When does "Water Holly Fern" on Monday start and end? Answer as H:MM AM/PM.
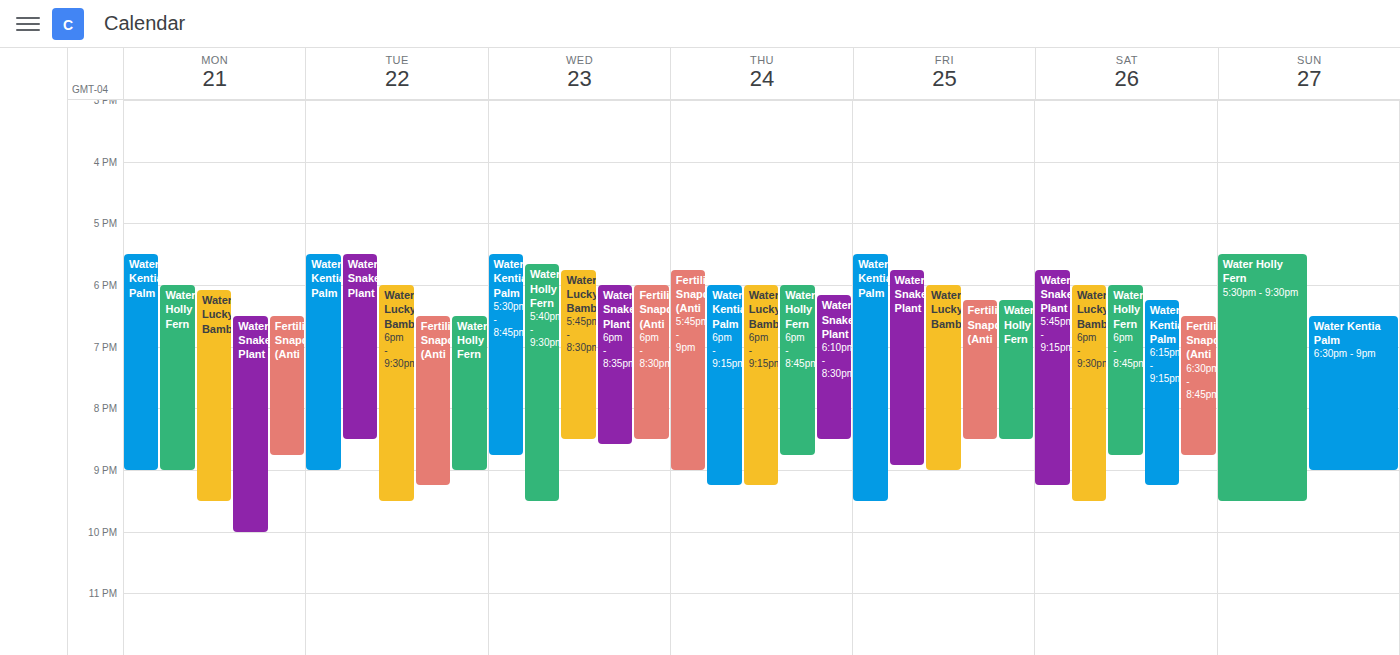
6:00 PM to 9:00 PM